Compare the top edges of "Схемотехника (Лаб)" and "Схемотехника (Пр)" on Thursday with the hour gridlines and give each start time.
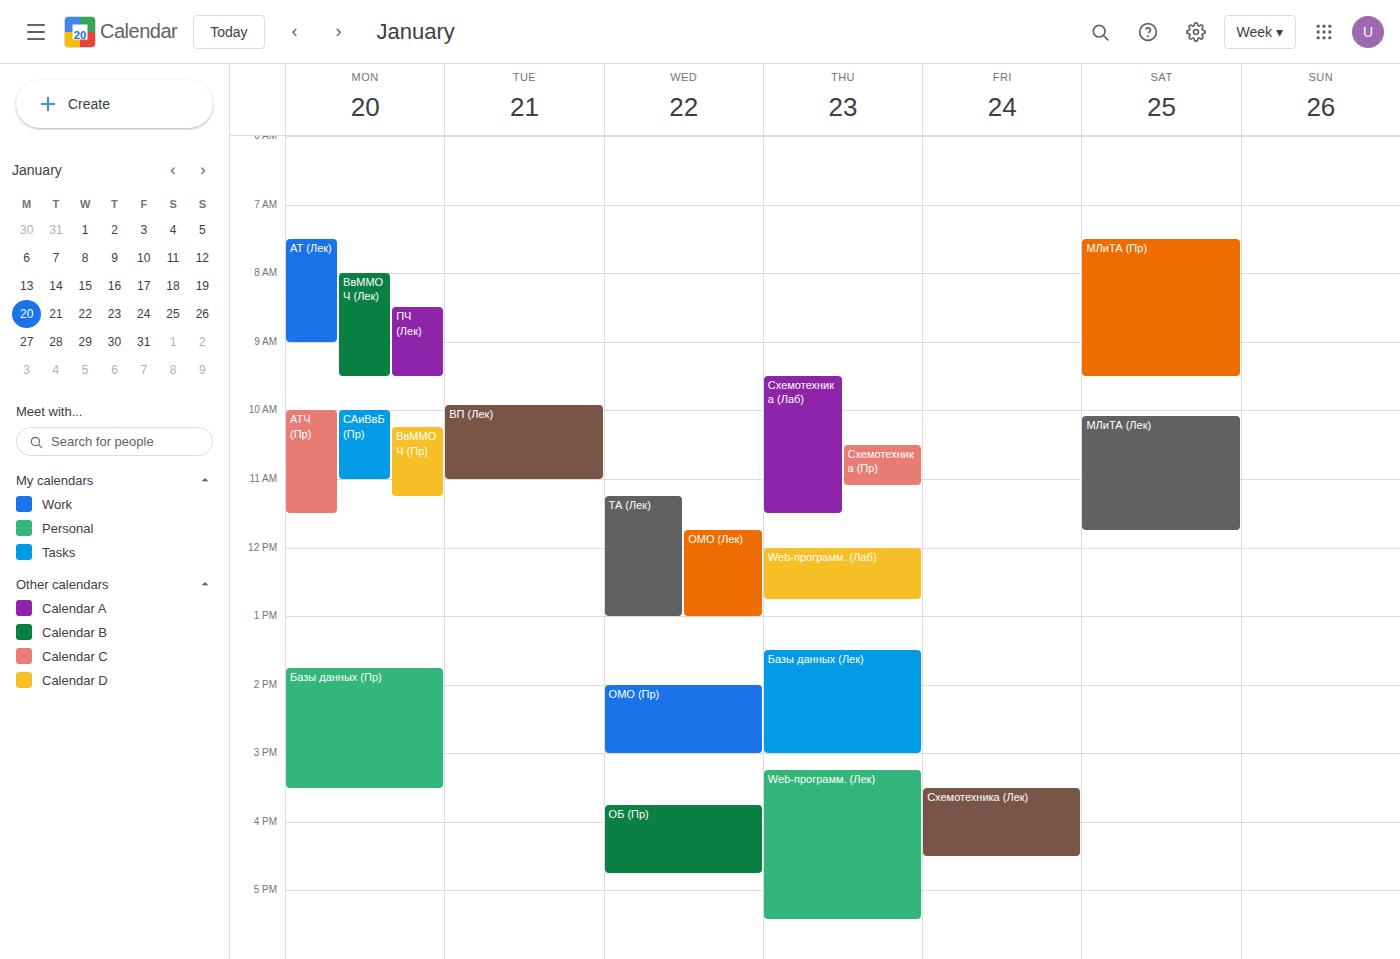
"Схемотехника (Лаб)": 9:30 AM, halfway between the 9 AM and 10 AM lines. "Схемотехника (Пр)": 10:30 AM, halfway between the 10 AM and 11 AM lines.